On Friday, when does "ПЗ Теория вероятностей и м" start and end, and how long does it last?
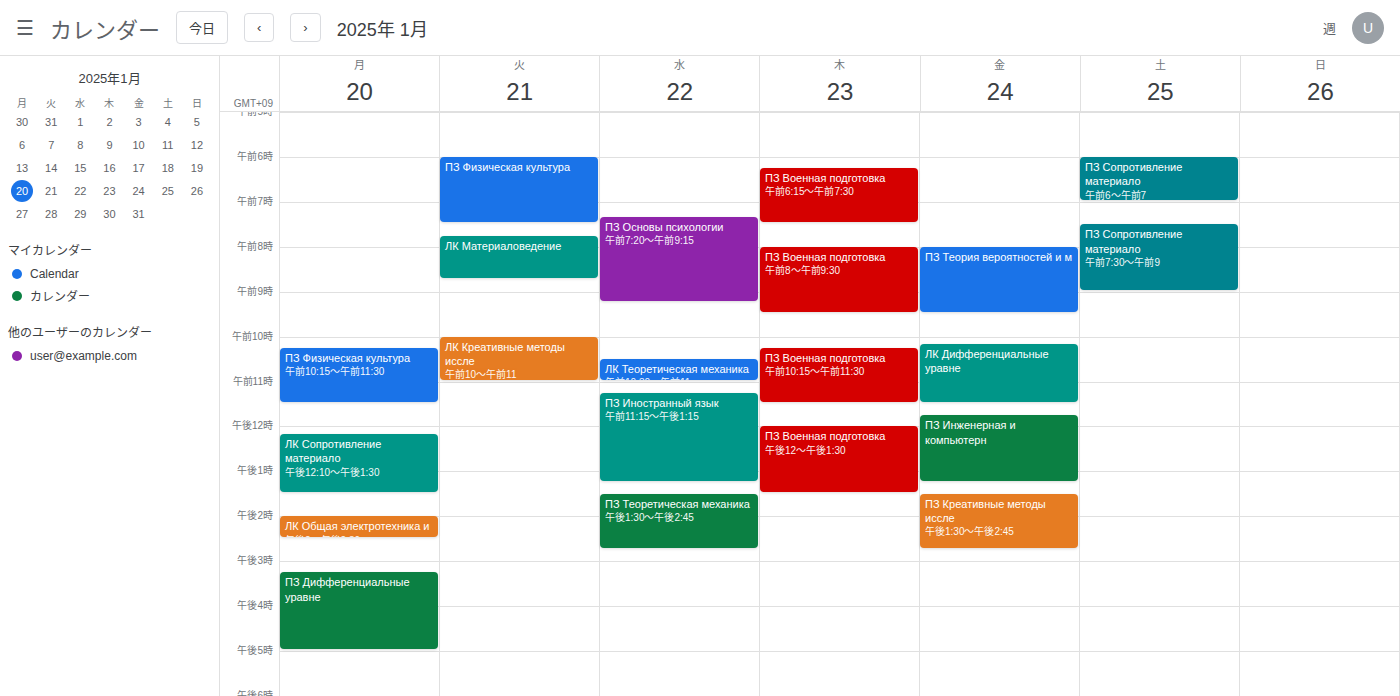
8:00 AM to 9:30 AM, 1 hour 30 minutes